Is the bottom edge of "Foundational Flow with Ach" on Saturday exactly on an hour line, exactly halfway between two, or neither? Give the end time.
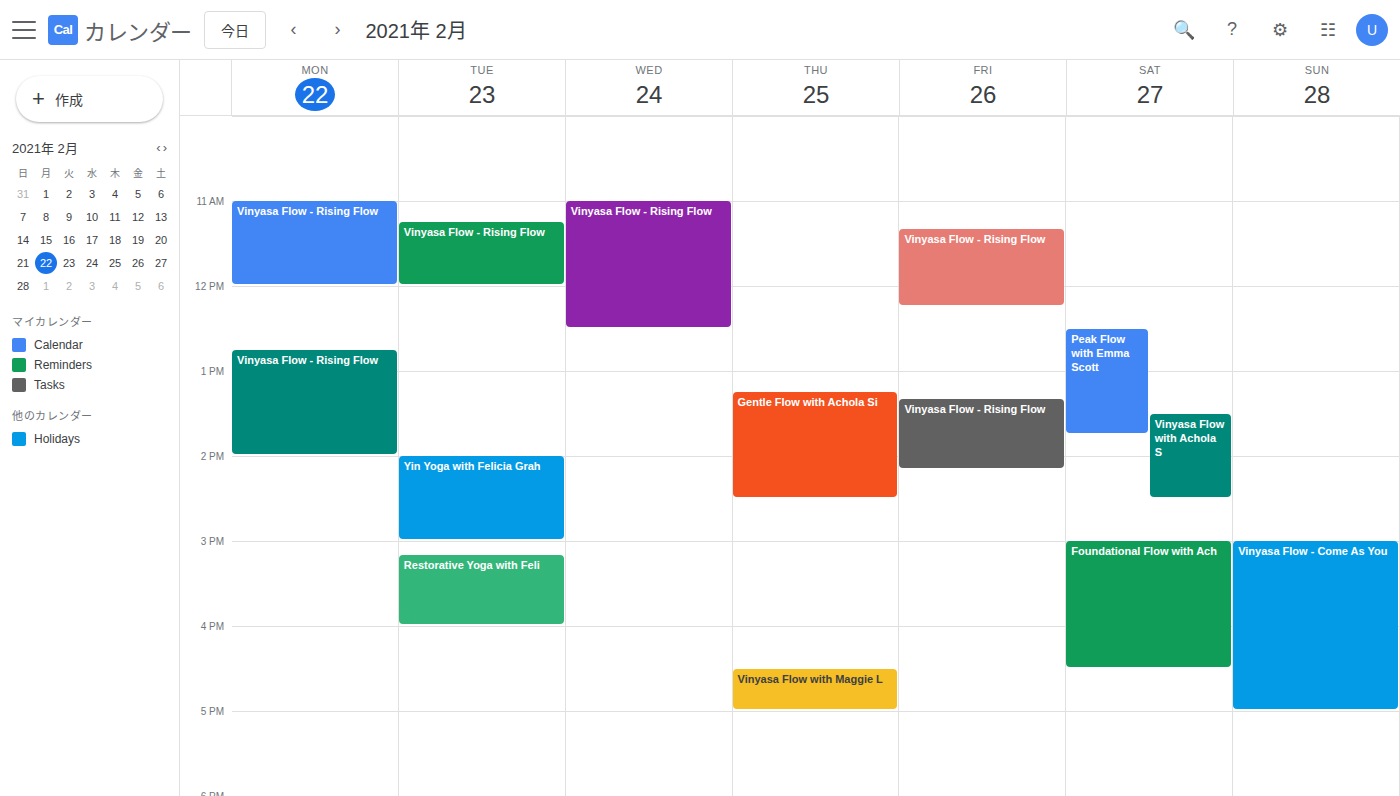
16:30 -- halfway between the 16:00 and 17:00 lines.